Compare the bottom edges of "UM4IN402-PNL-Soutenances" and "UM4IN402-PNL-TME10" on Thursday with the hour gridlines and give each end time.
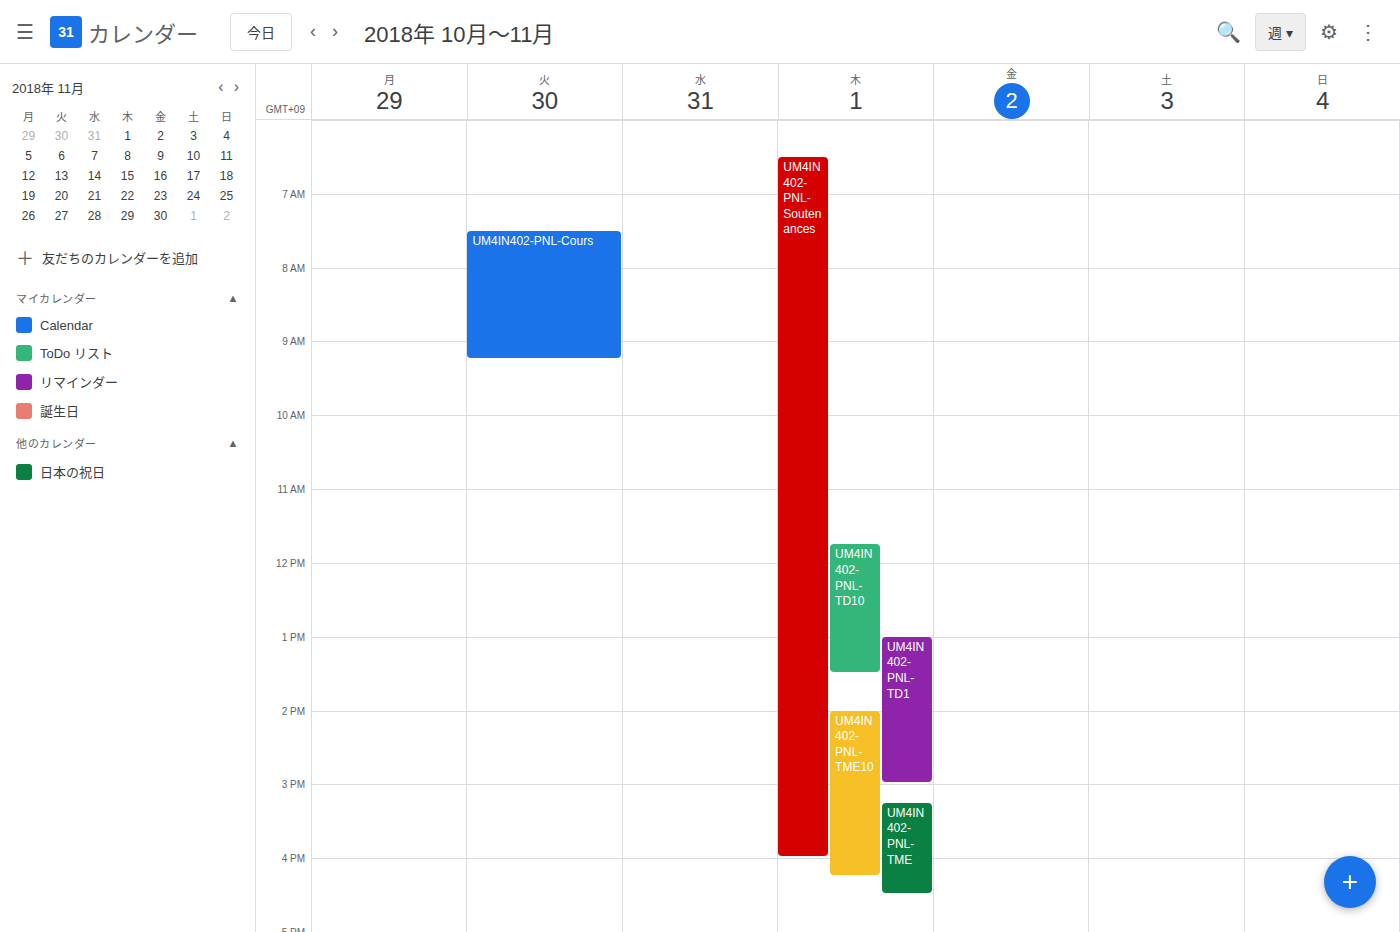
"UM4IN402-PNL-Soutenances": 16:00, exactly on the 16:00 line. "UM4IN402-PNL-TME10": 16:15, neither: a quarter of the way from the 16:00 line to the 17:00 line.